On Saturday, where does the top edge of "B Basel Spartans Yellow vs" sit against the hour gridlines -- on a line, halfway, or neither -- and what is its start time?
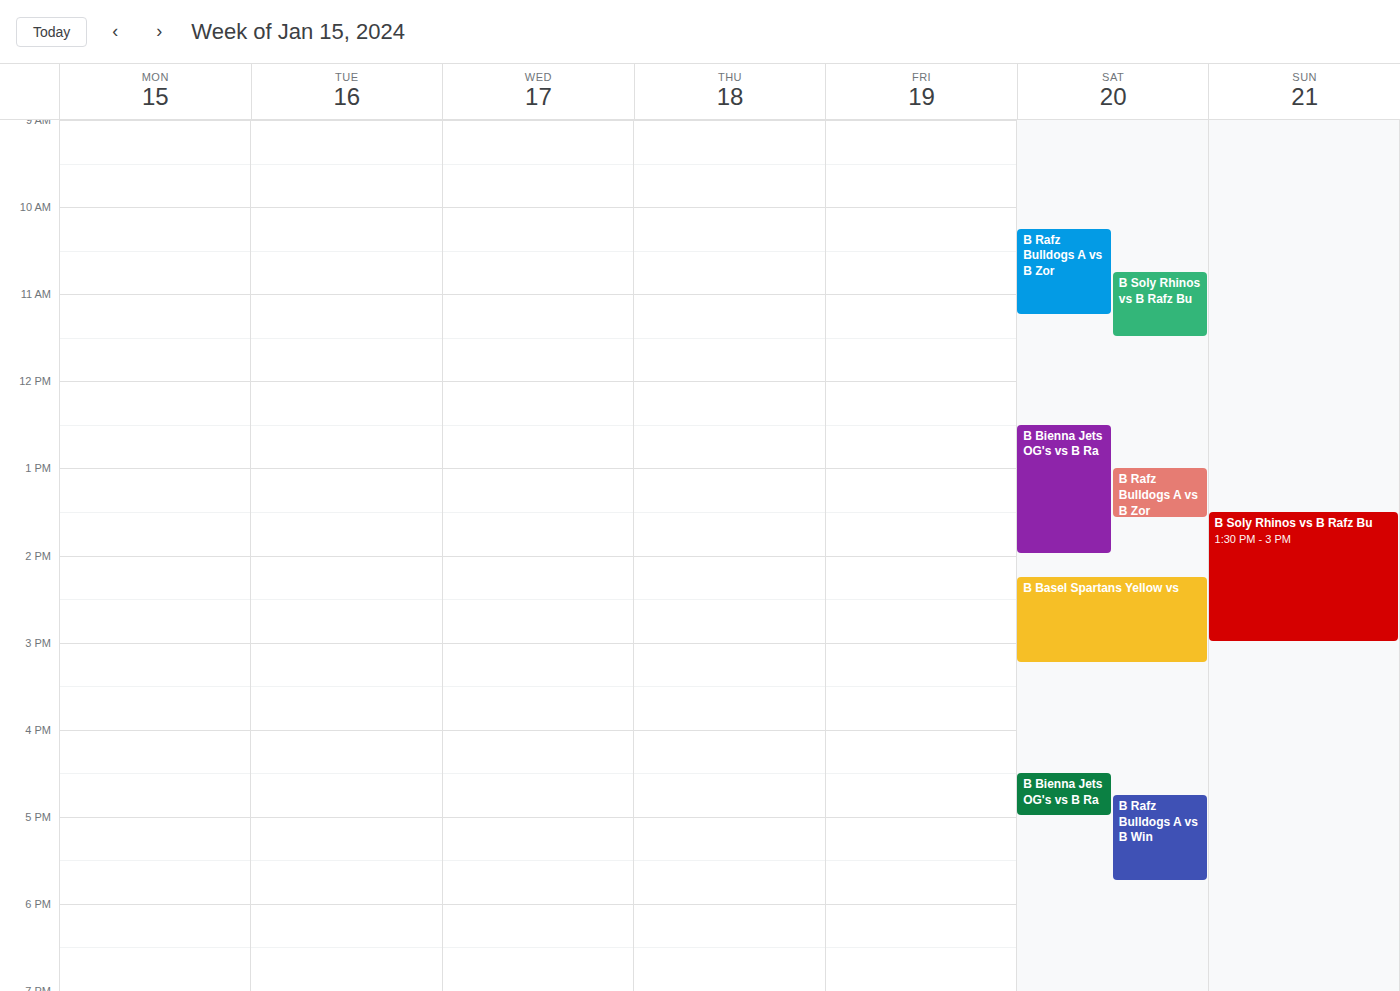
2:15 PM -- neither: a quarter of the way from the 2 PM line to the 3 PM line.